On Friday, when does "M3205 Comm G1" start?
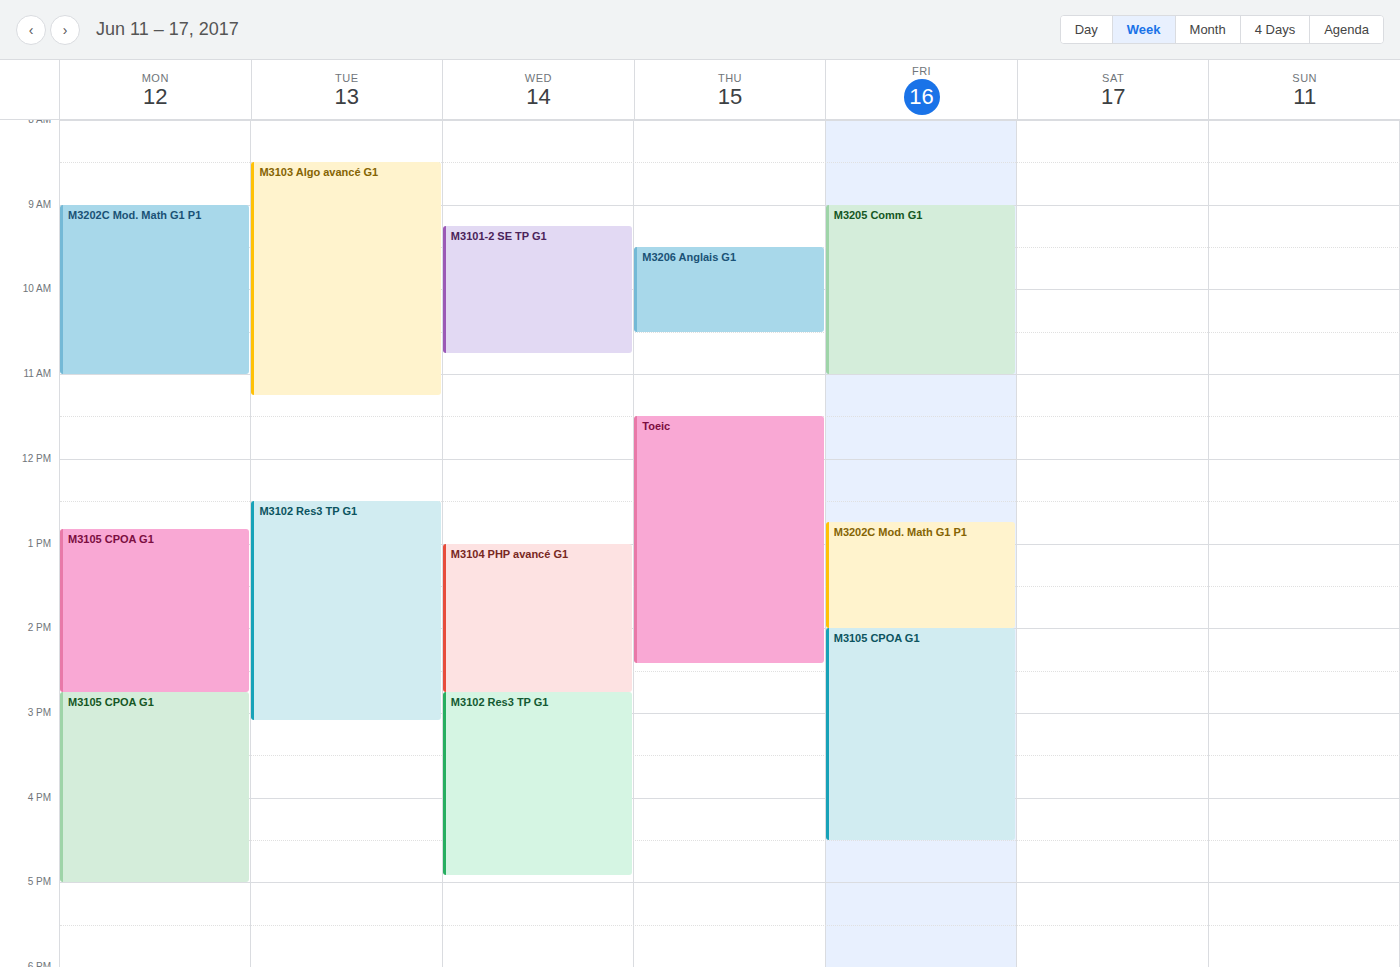
9:00 AM